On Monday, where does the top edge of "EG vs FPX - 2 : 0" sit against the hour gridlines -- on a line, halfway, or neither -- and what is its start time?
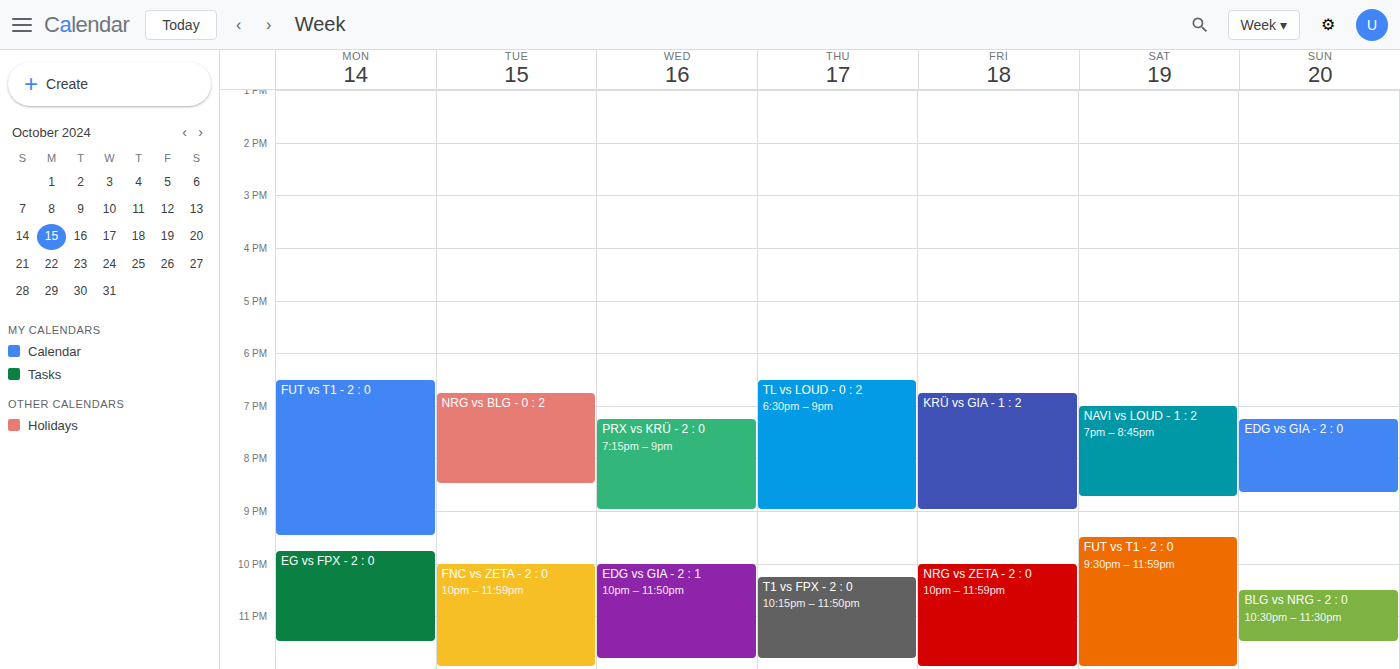
9:45 PM -- neither: three quarters of the way from the 9 PM line to the 10 PM line.